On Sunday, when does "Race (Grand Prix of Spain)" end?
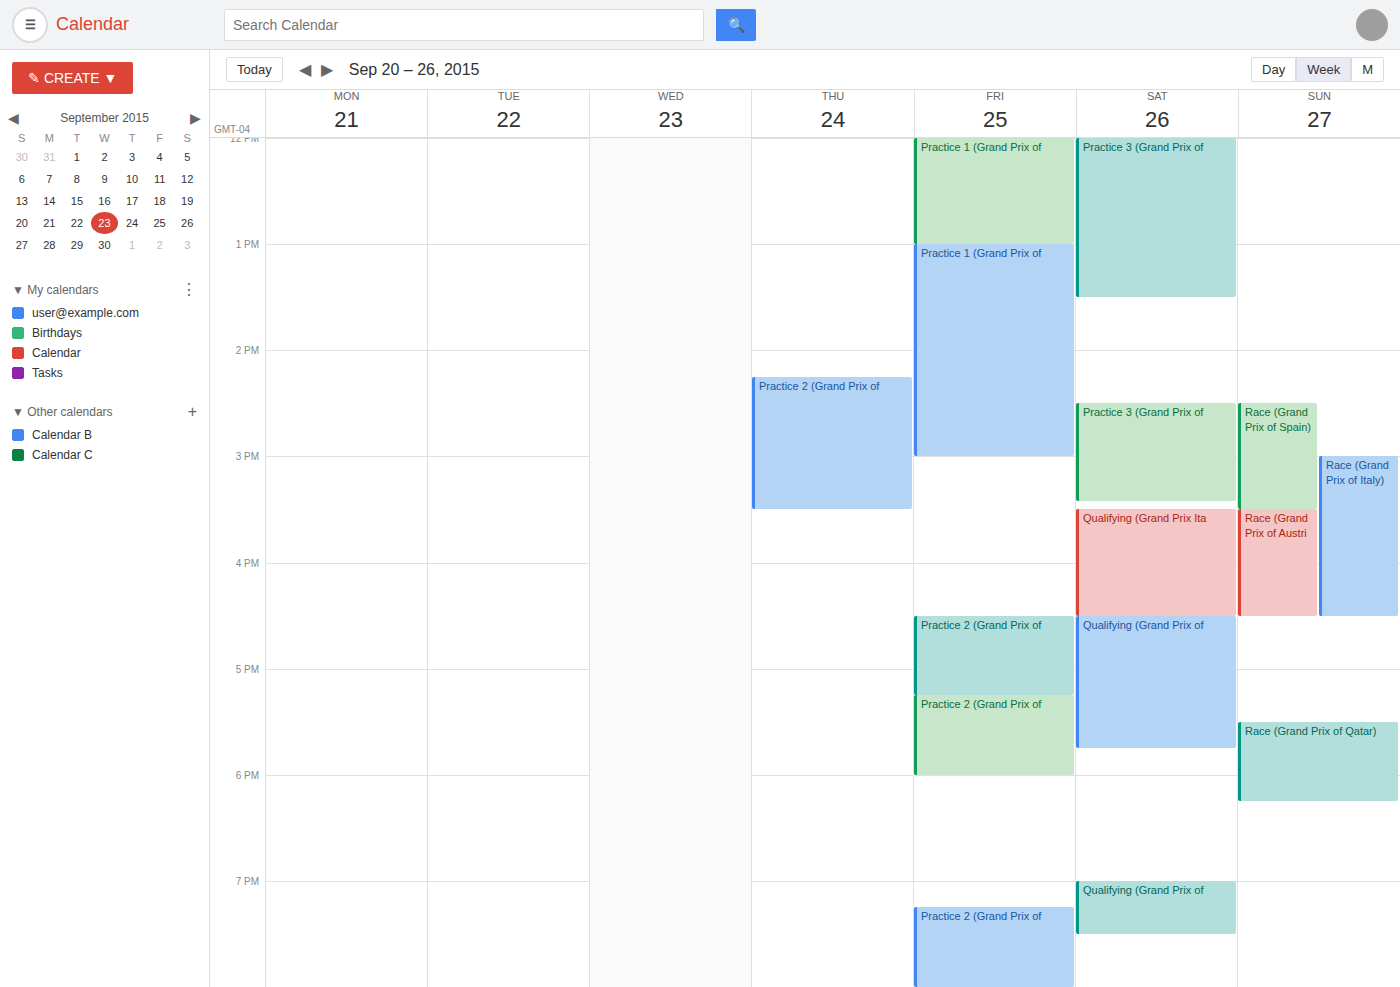
3:30 PM